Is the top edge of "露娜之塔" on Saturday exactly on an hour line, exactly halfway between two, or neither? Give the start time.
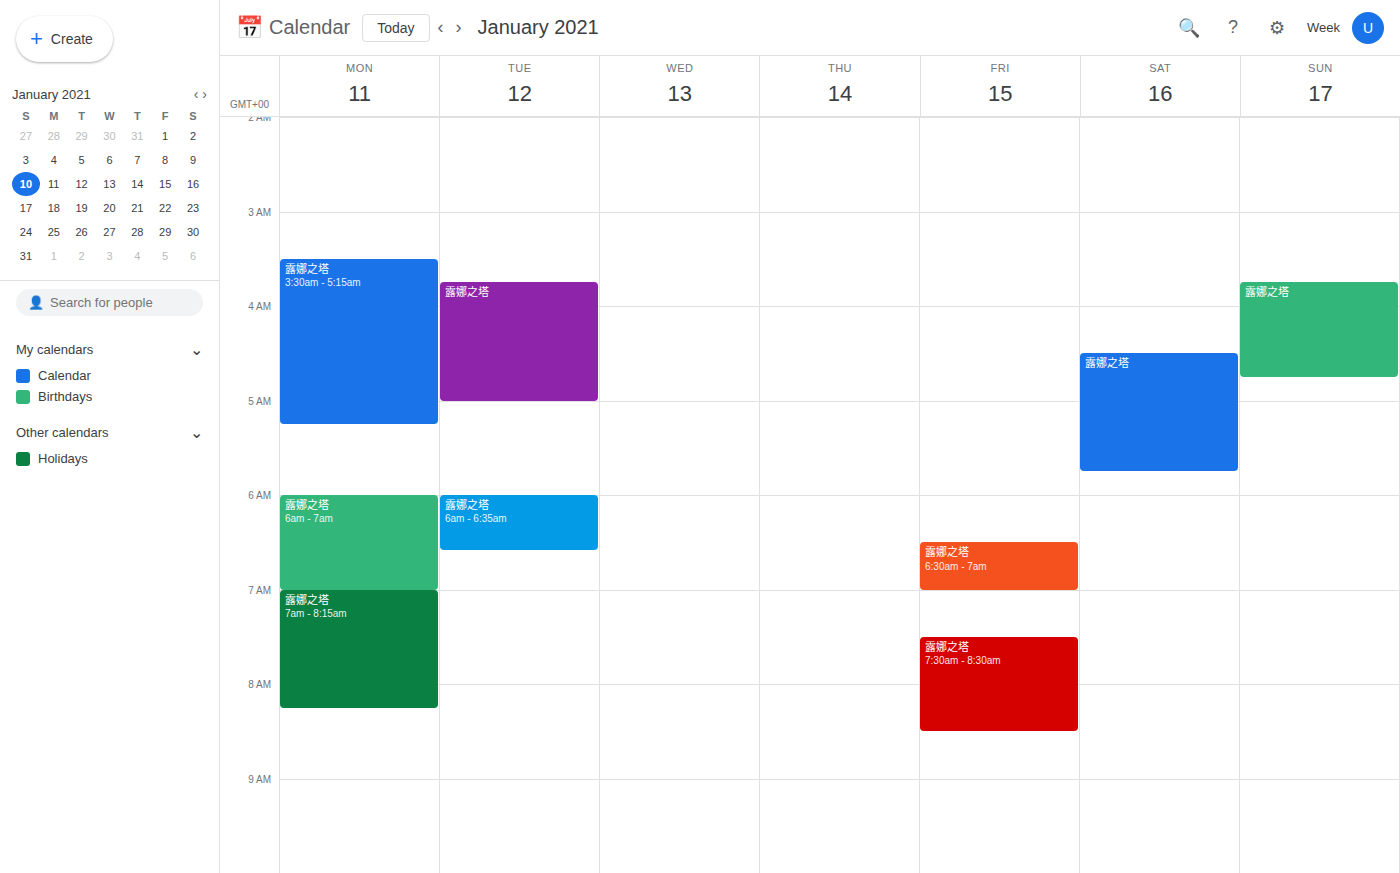
4:30 AM -- halfway between the 4 AM and 5 AM lines.